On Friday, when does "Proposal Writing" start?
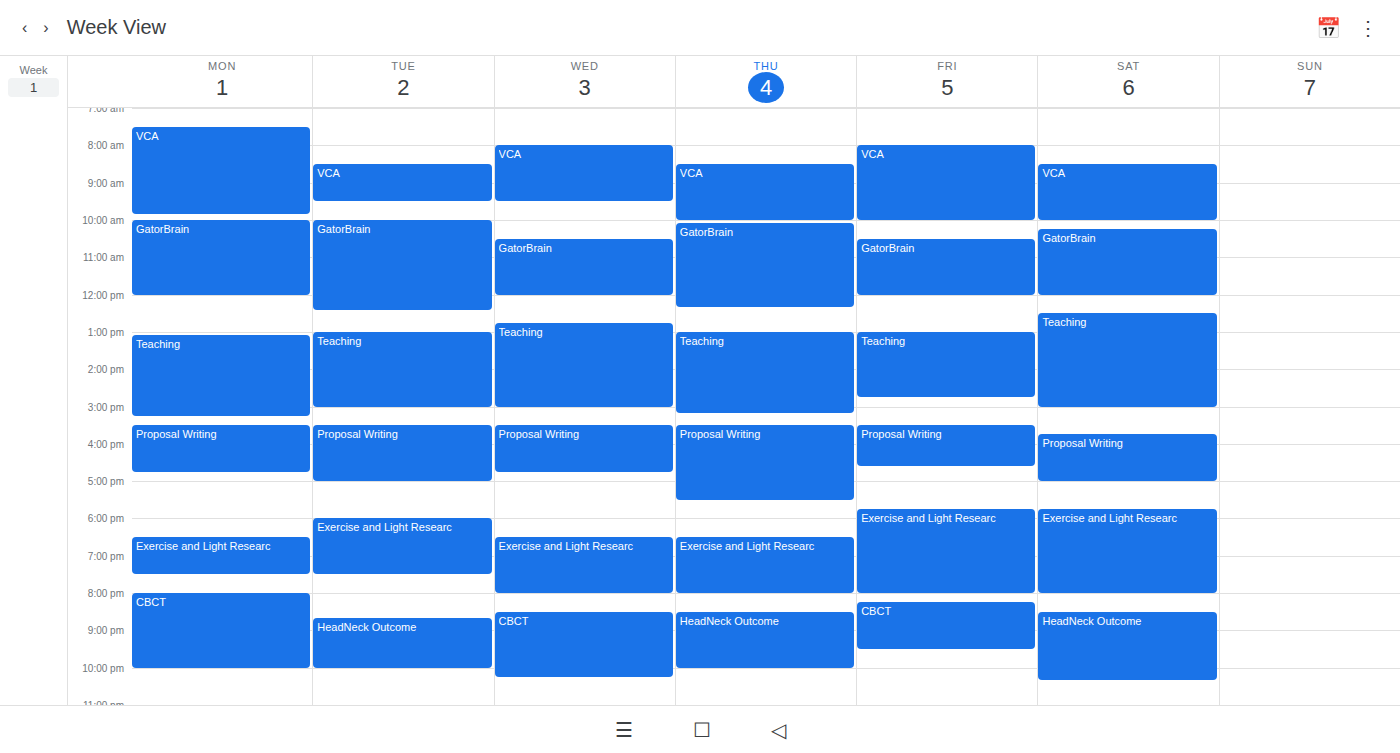
3:30 PM